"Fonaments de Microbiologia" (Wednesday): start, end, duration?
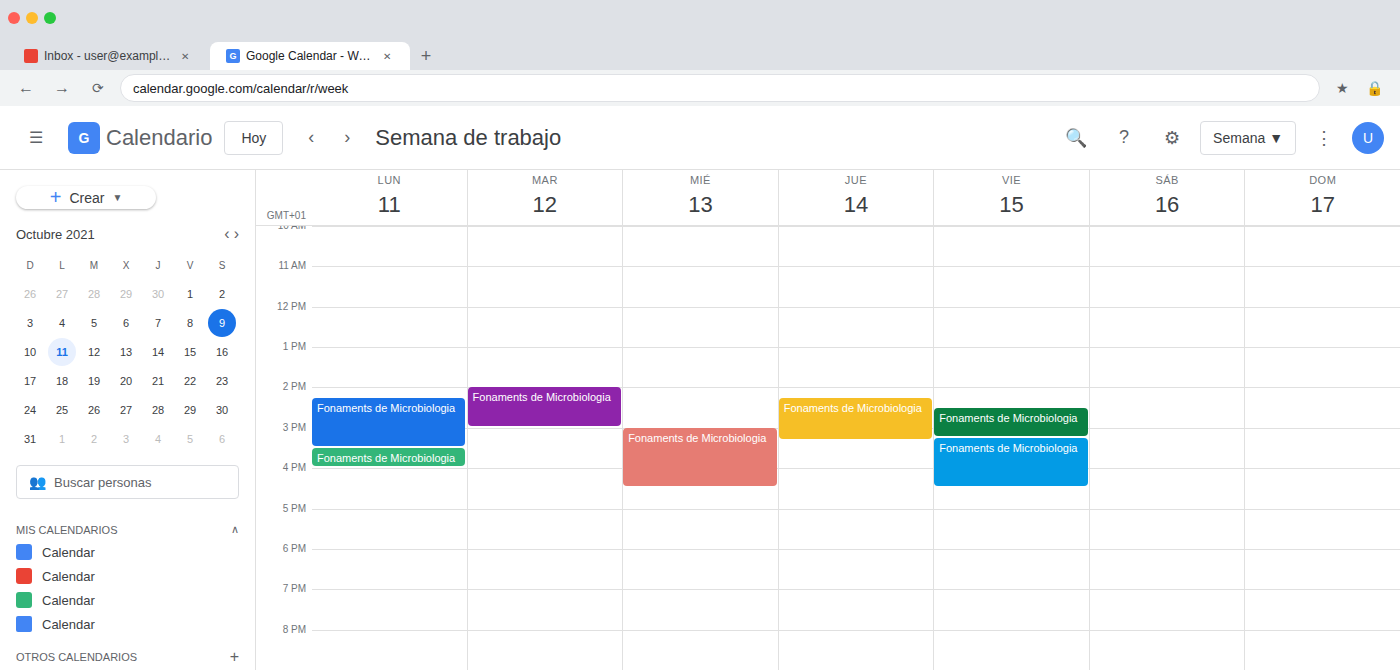
3:00 PM to 4:30 PM, 1 hour 30 minutes